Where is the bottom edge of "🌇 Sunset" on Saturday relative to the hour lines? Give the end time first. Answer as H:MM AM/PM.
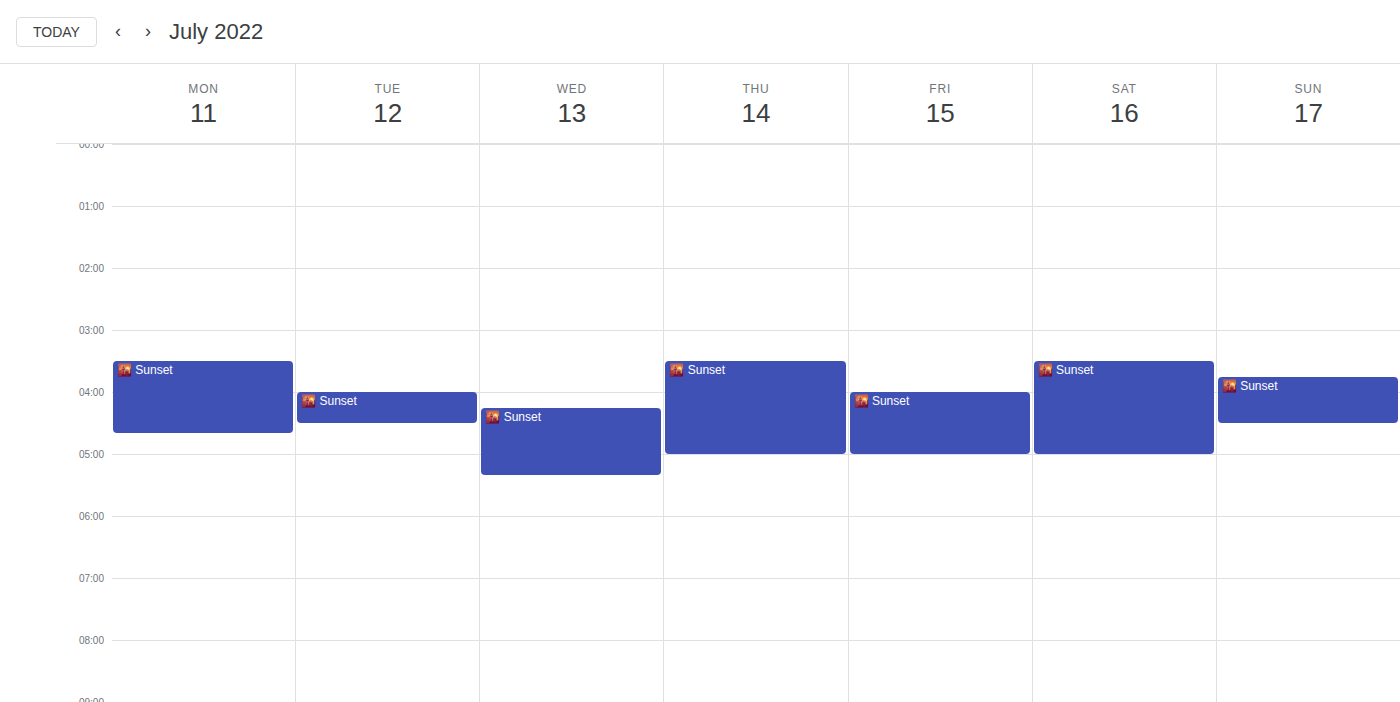
5:00 AM -- exactly on the 5 AM line.